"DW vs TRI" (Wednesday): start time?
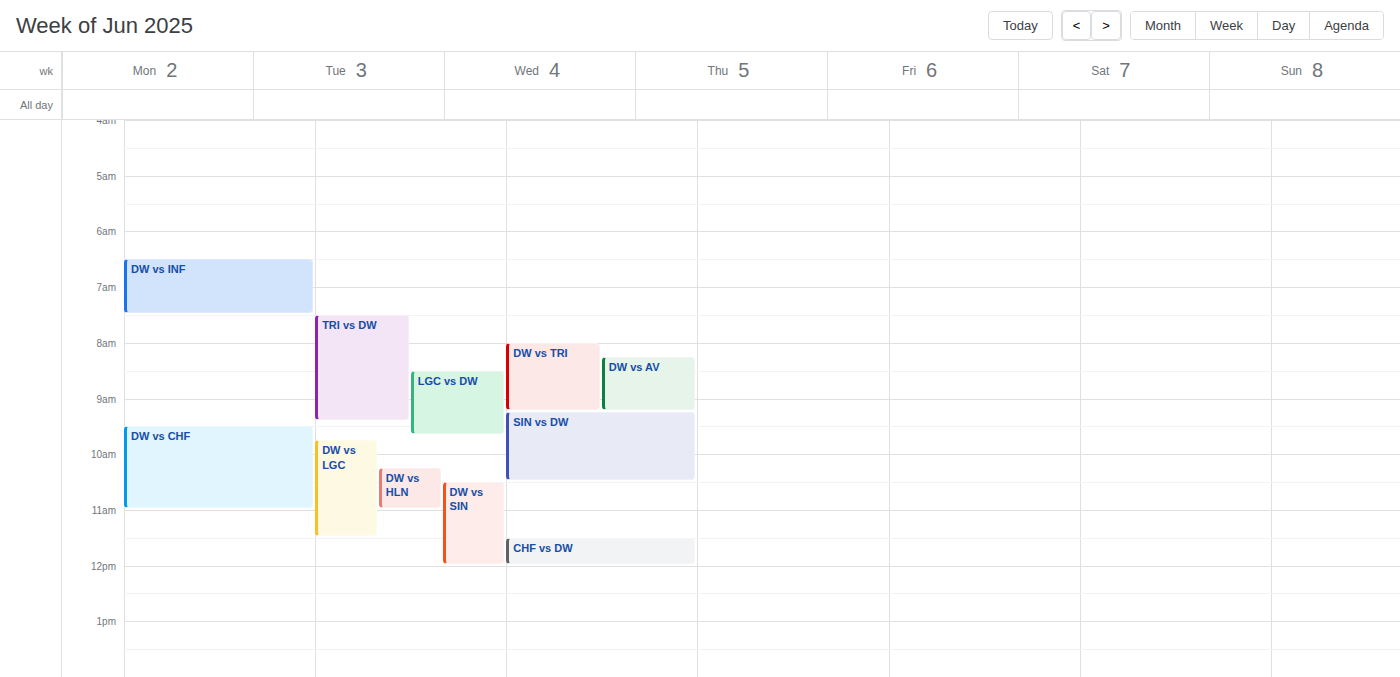
08:00